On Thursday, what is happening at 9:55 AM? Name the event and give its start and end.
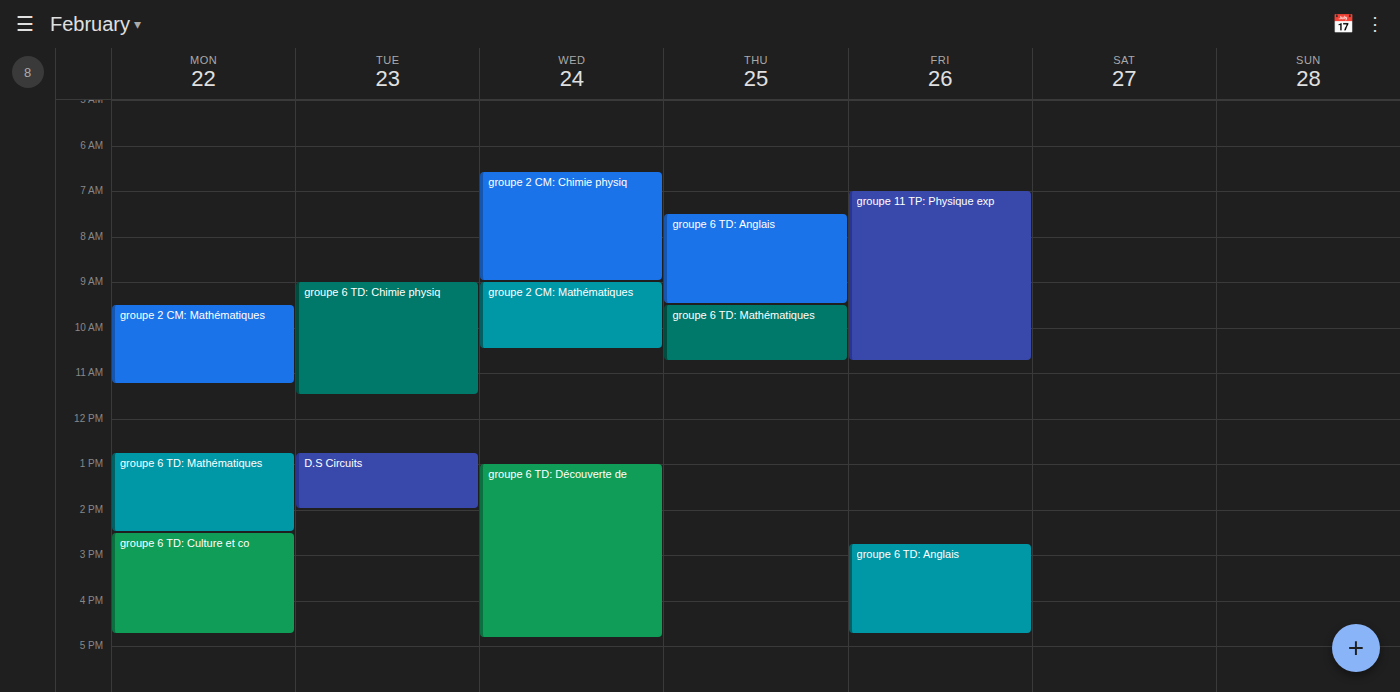
"groupe 6 TD: Mathématiques", 9:30 AM to 10:45 AM